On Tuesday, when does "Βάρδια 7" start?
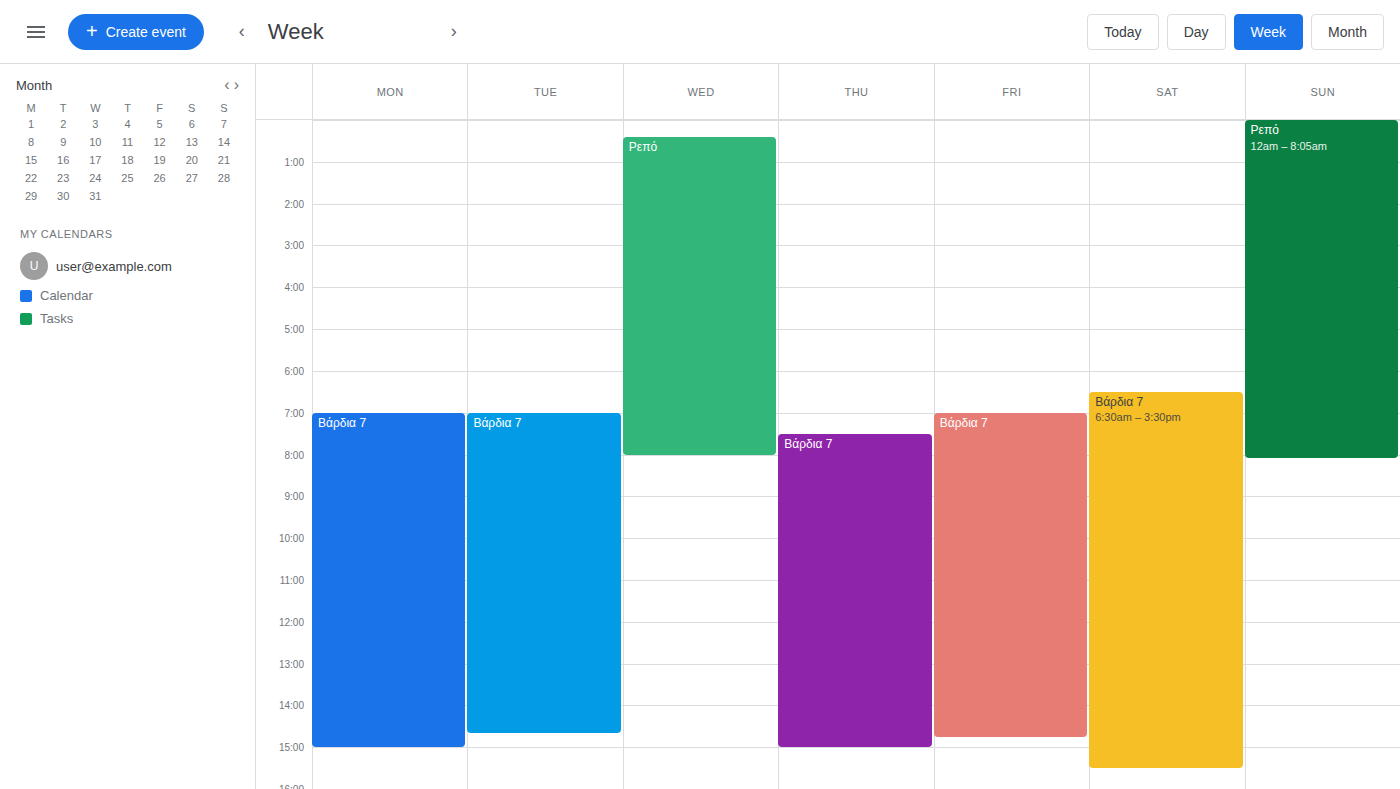
7:00 AM